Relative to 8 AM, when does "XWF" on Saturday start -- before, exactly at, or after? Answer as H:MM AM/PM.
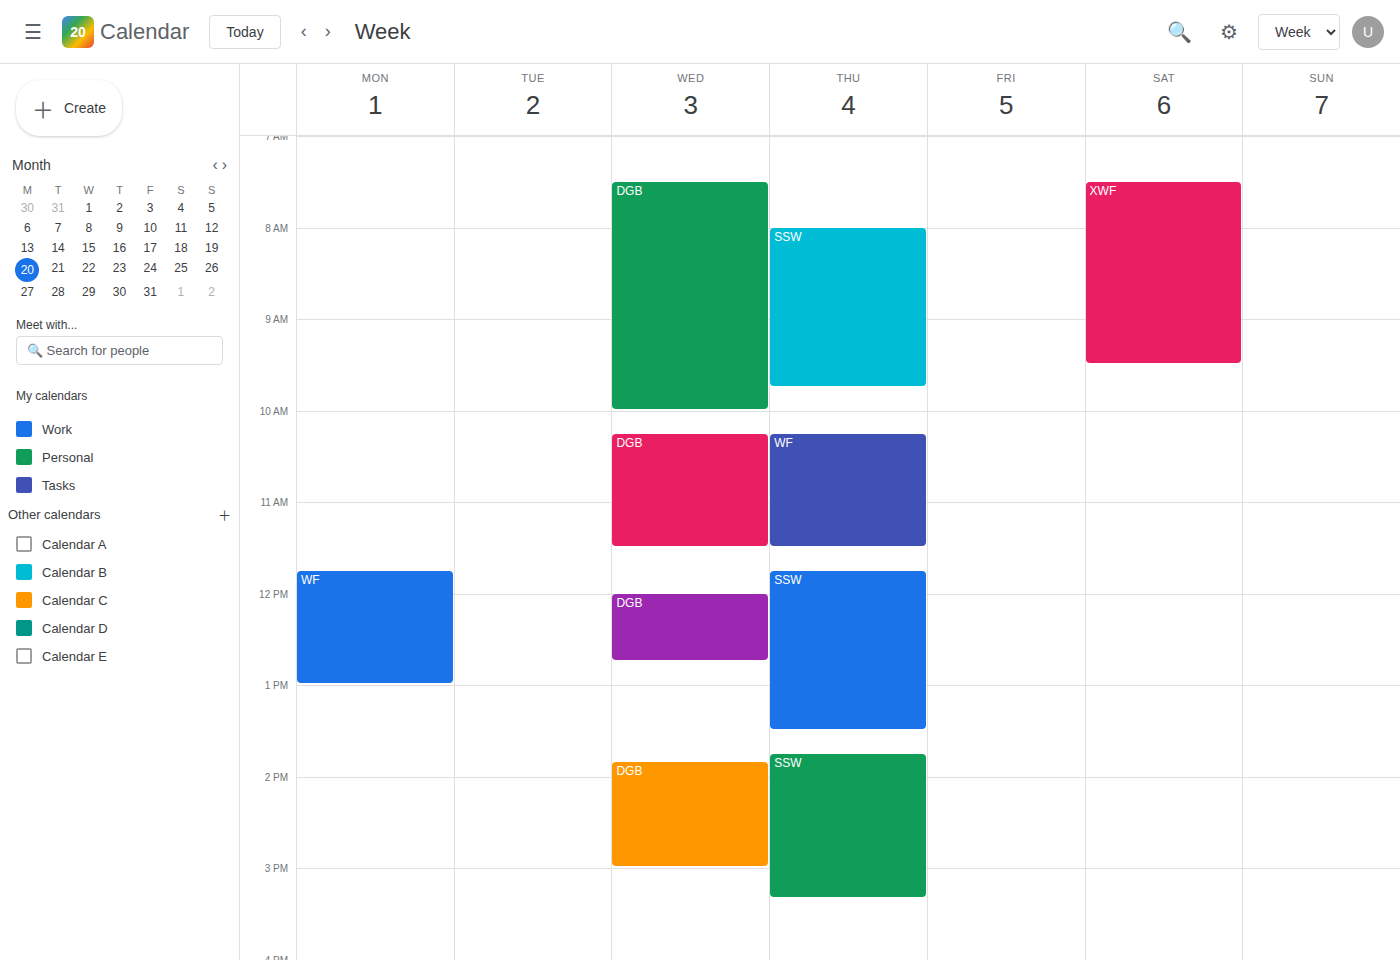
7:30 AM -- before 8 AM, 30 minutes above the 8 AM line.